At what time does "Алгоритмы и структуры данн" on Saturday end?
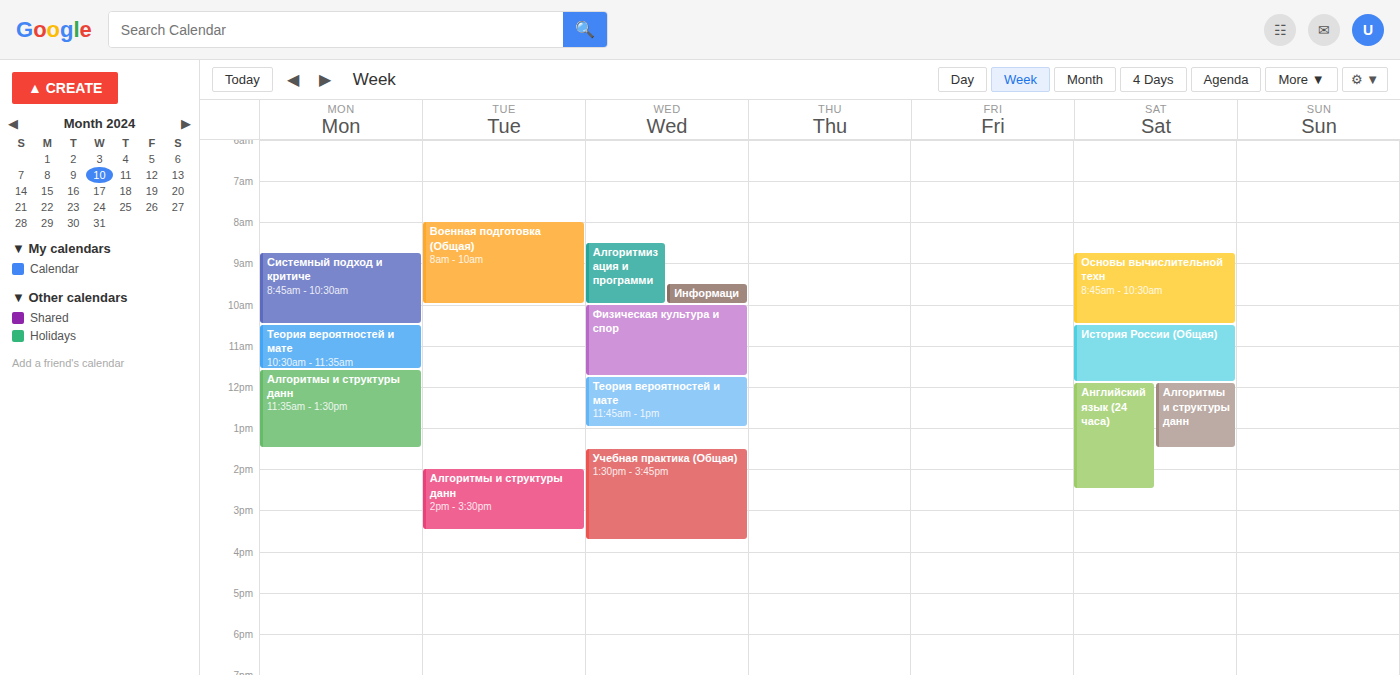
1:30 PM